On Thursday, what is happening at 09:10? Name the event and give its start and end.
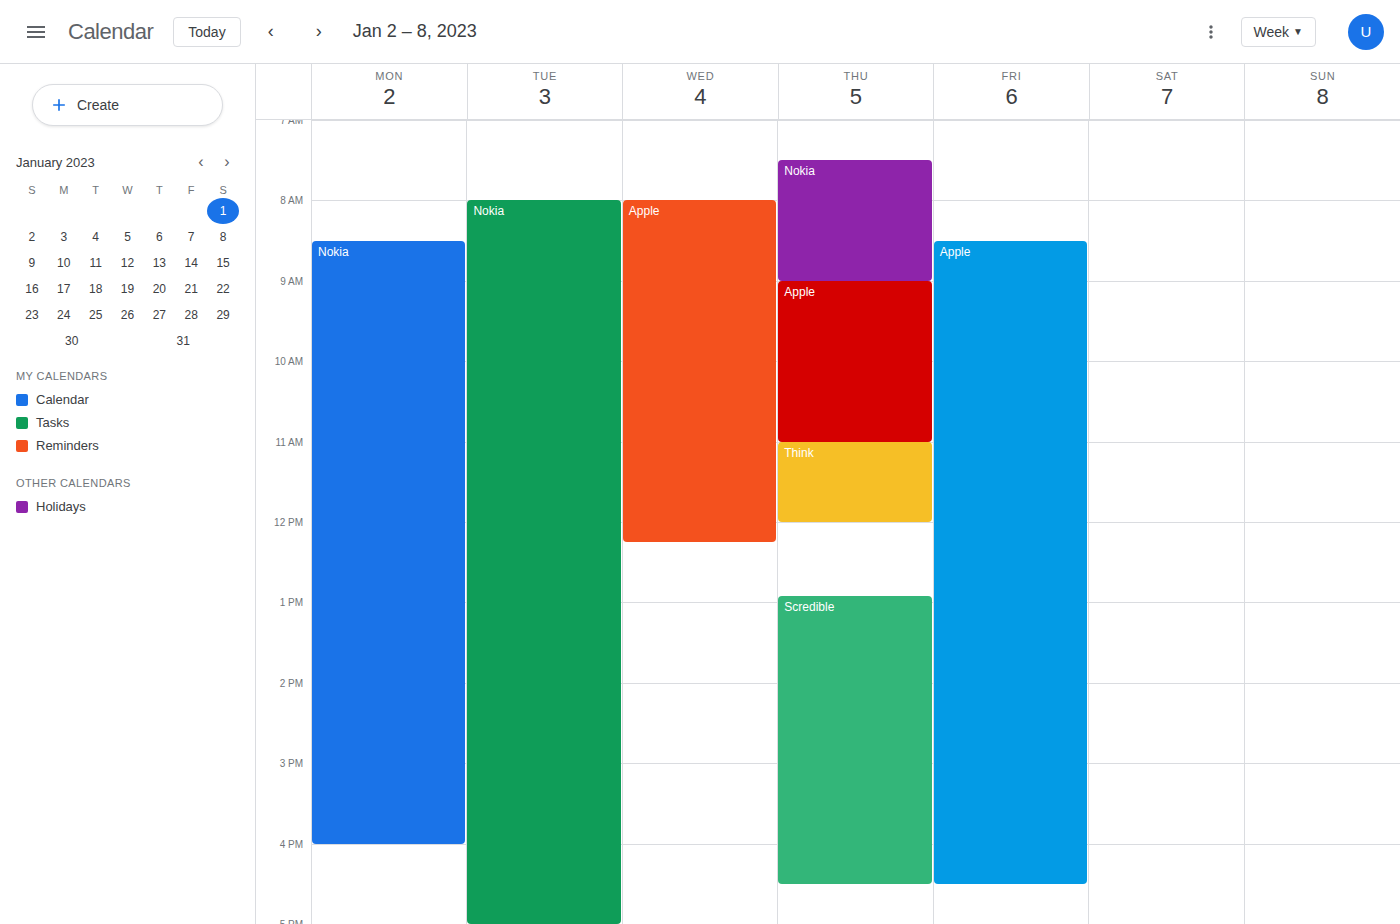
"Apple", 09:00 to 11:00